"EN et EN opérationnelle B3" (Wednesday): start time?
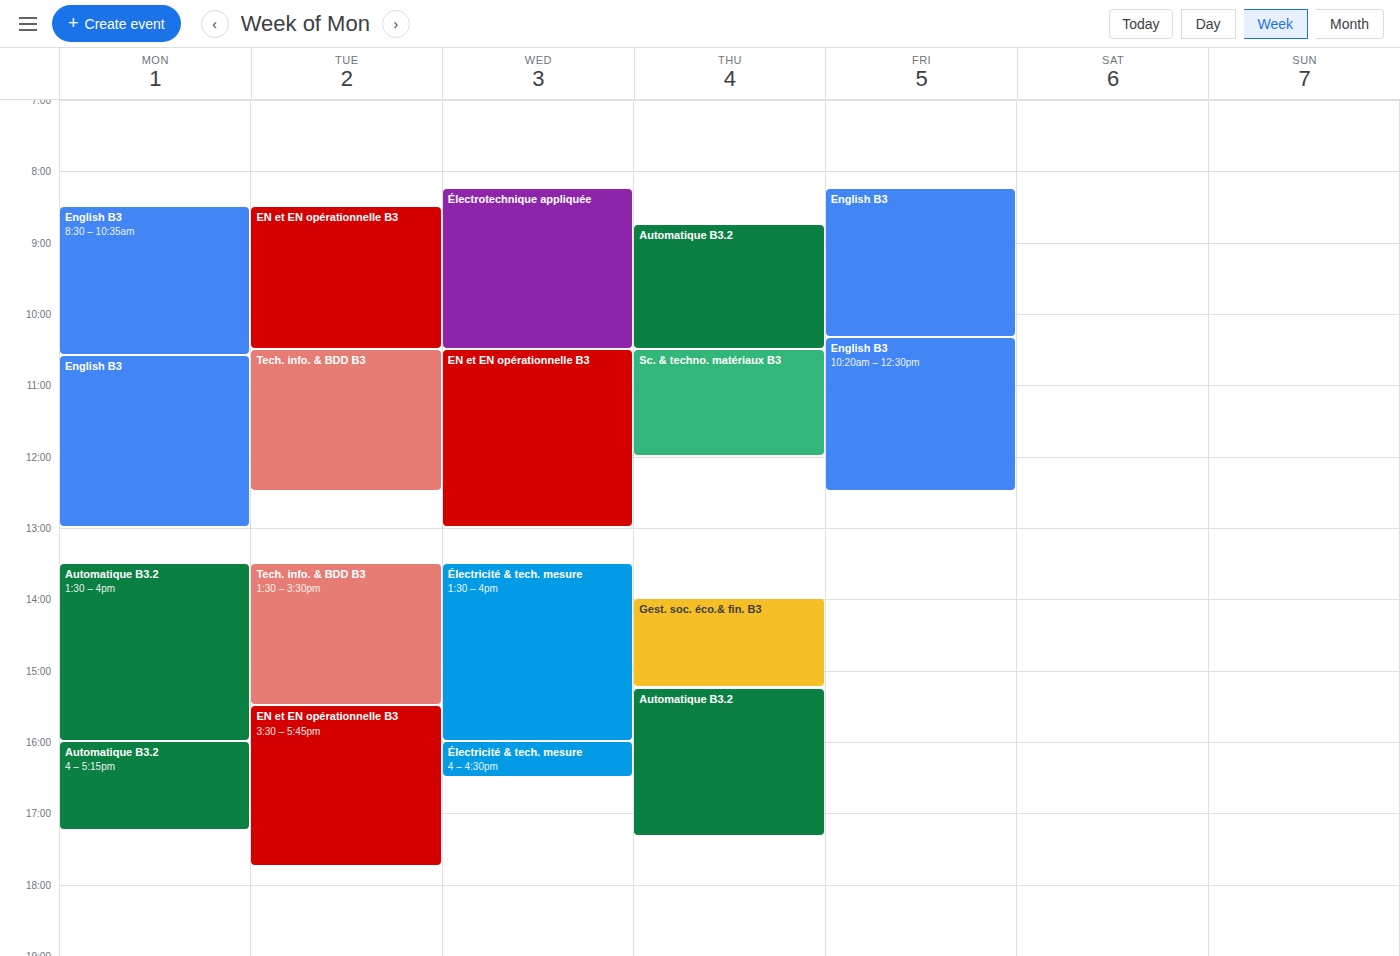
10:30 AM